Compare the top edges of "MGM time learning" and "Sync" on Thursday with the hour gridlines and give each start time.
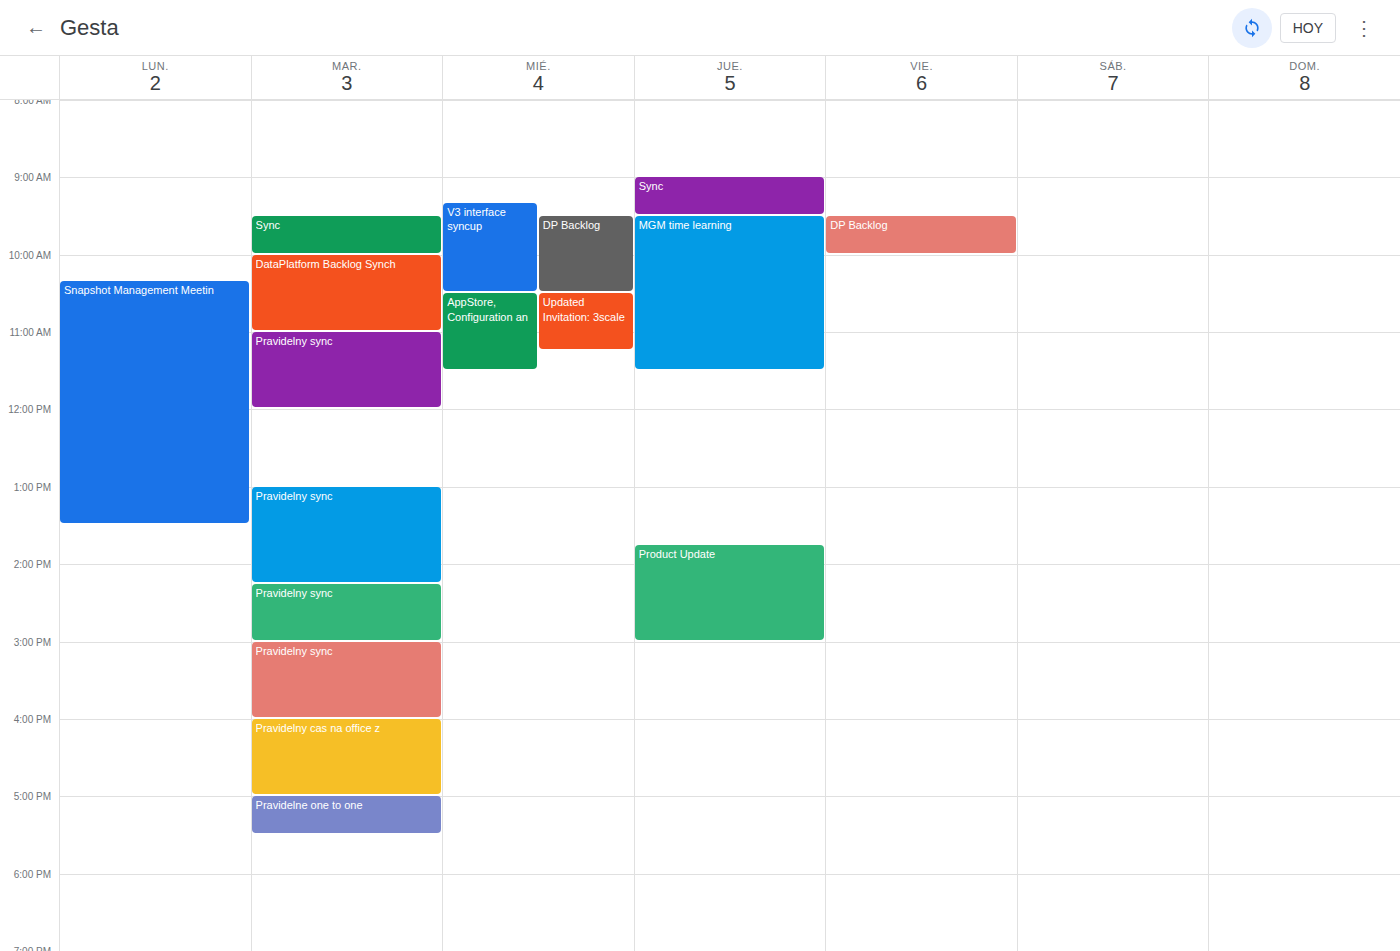
"MGM time learning": 9:30 AM, halfway between the 9 AM and 10 AM lines. "Sync": 9:00 AM, exactly on the 9 AM line.